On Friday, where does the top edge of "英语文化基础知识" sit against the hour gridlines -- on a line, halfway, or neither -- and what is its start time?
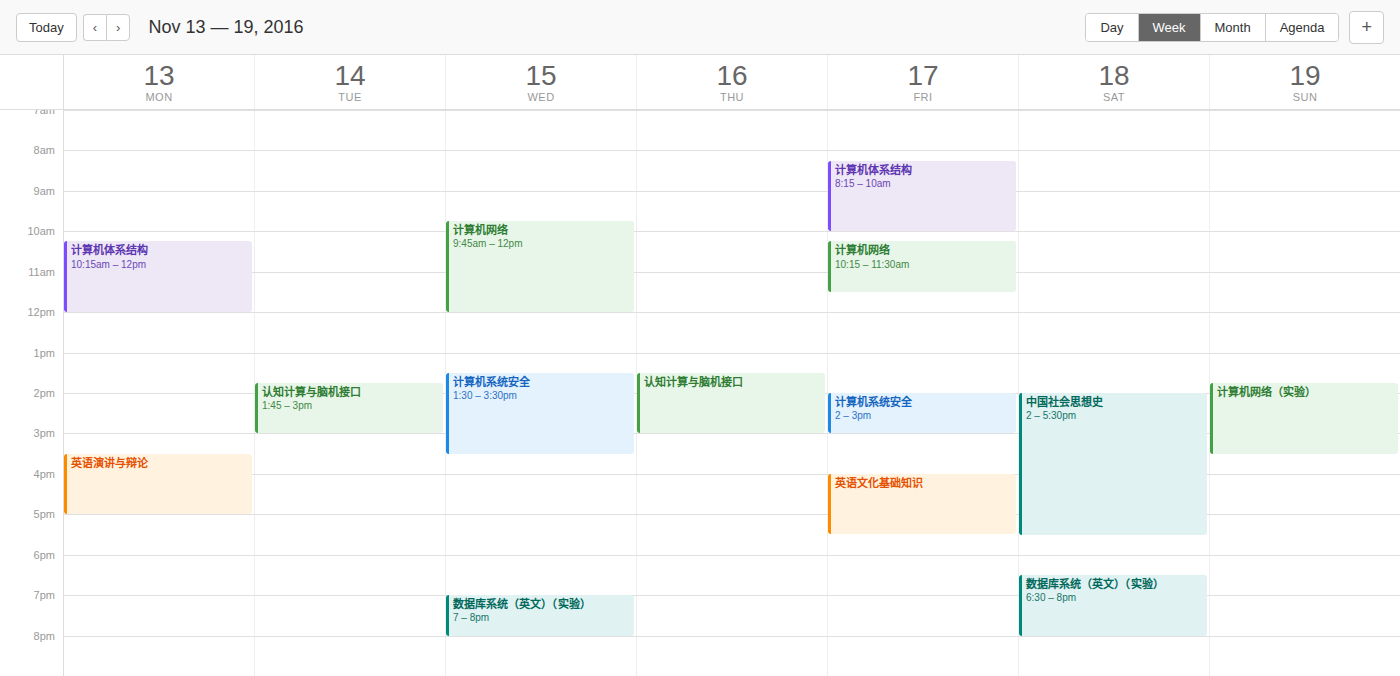
4:00 PM -- exactly on the 4 PM line.